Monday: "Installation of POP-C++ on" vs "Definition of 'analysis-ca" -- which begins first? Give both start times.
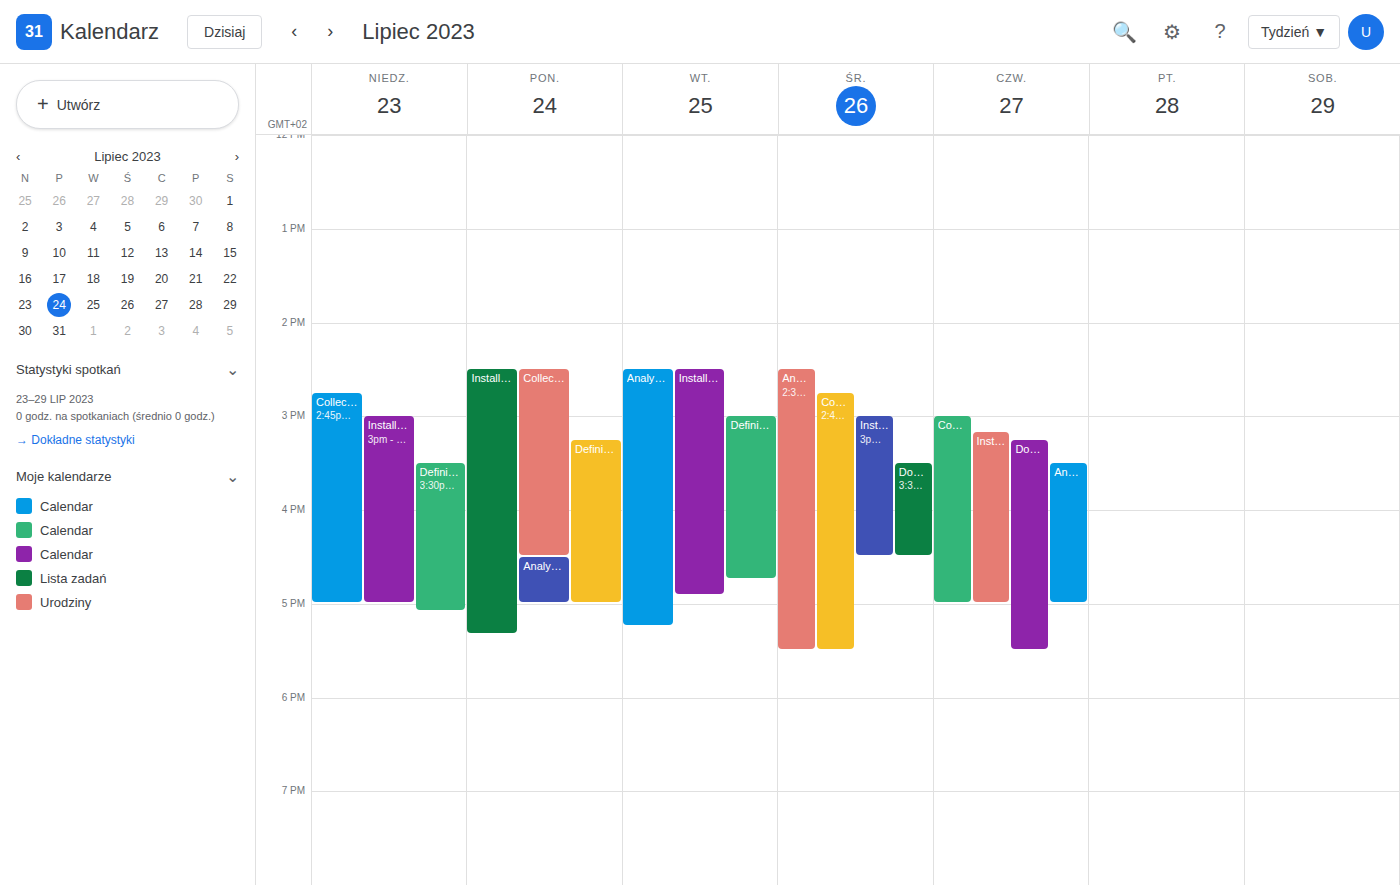
"Installation of POP-C++ on" 2:30 PM; "Definition of 'analysis-ca" 3:15 PM.